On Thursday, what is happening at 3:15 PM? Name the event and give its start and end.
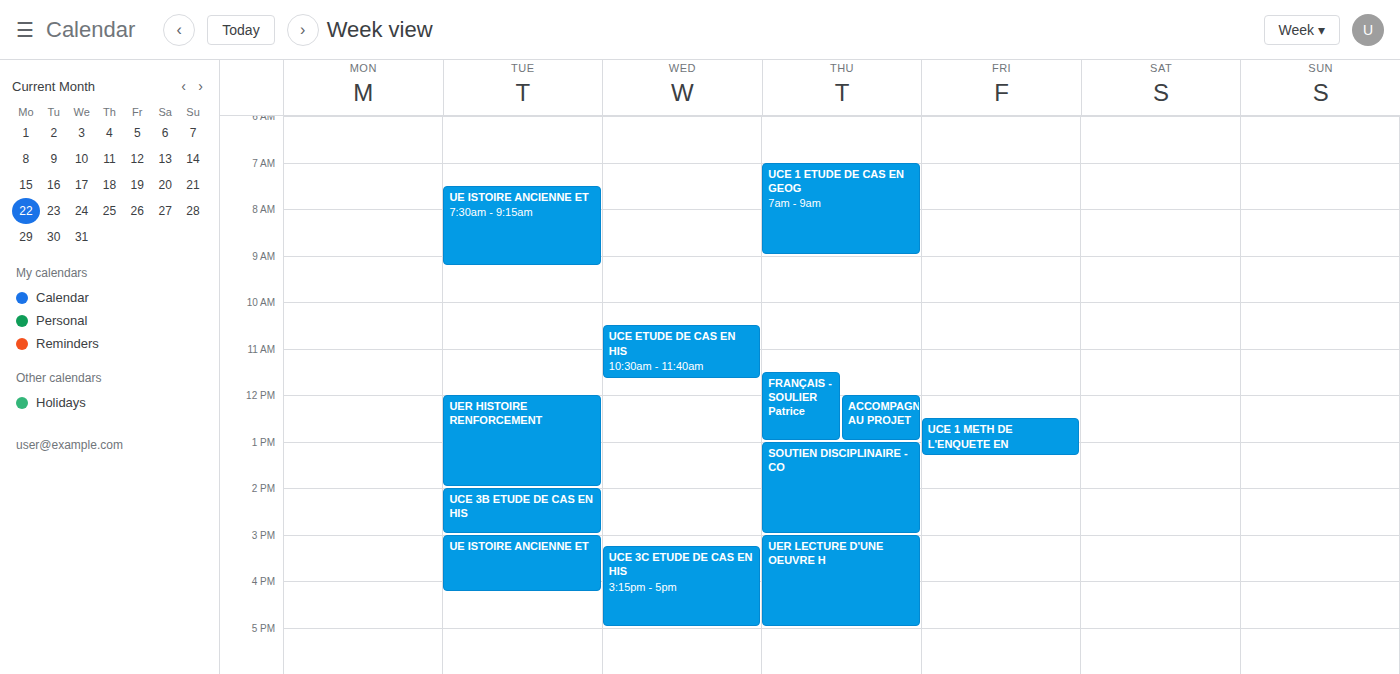
"UER LECTURE D'UNE OEUVRE H", 3:00 PM to 5:00 PM